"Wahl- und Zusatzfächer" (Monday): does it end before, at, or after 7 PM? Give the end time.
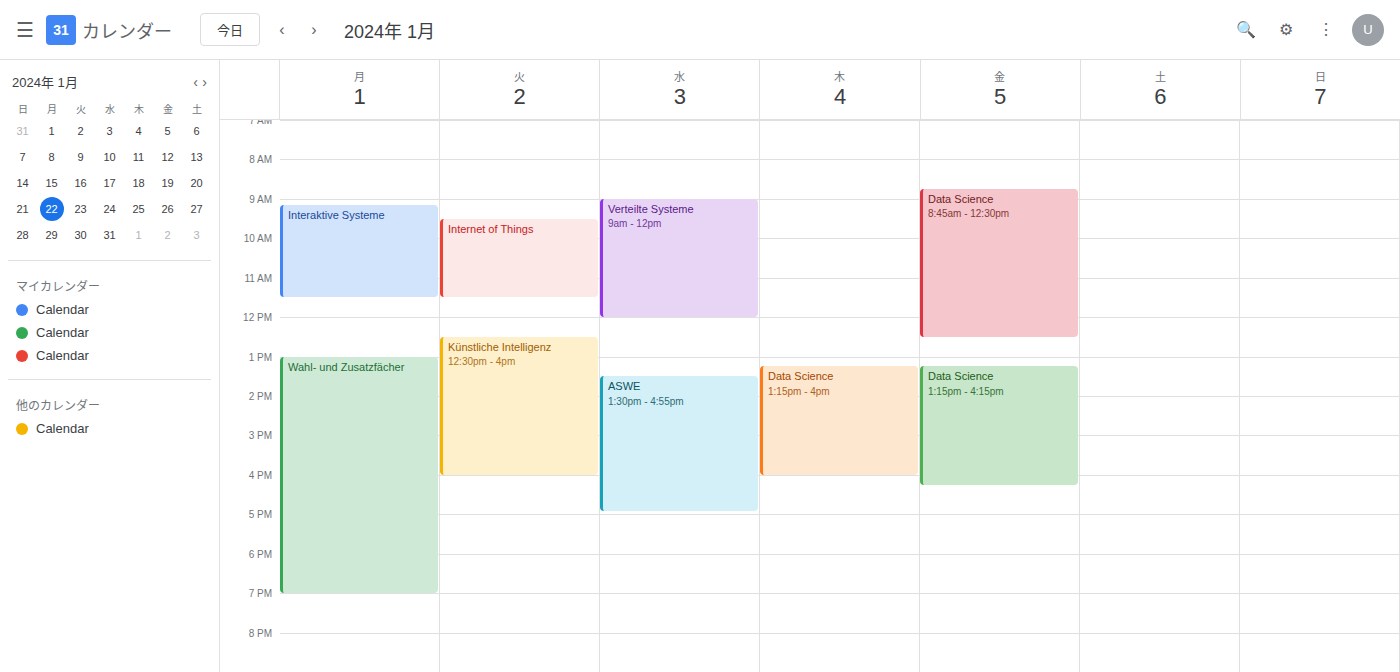
7:00 PM -- exactly at 7 PM, on the 7 PM line.